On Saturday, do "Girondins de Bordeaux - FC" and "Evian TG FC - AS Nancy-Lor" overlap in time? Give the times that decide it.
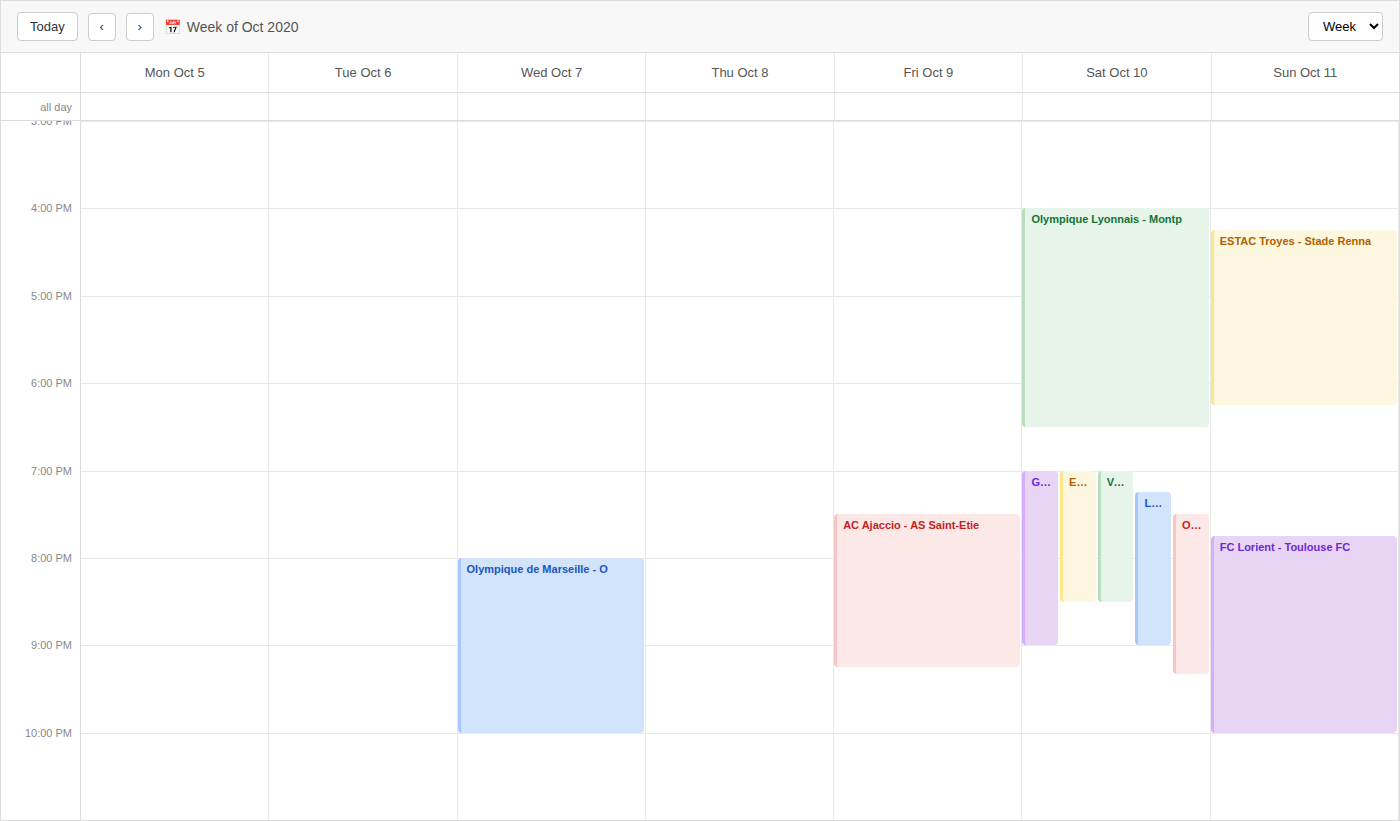
"Evian TG FC - AS Nancy-Lor" runs 7:00 PM to 8:30 PM, inside "Girondins de Bordeaux - FC" -- they overlap.